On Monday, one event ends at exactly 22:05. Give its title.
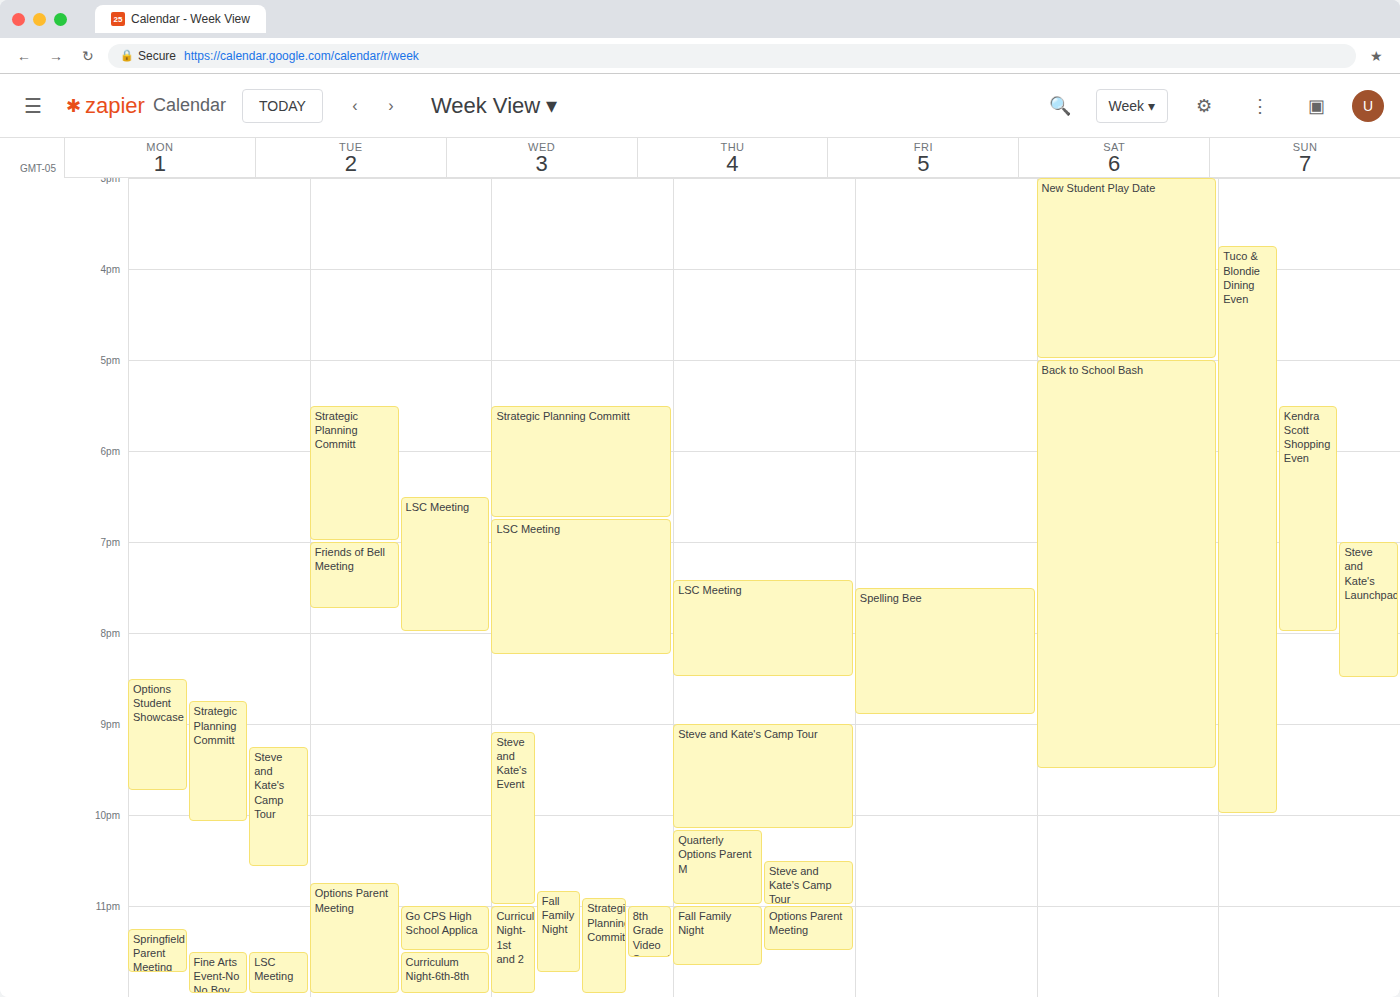
"Strategic Planning Committ"